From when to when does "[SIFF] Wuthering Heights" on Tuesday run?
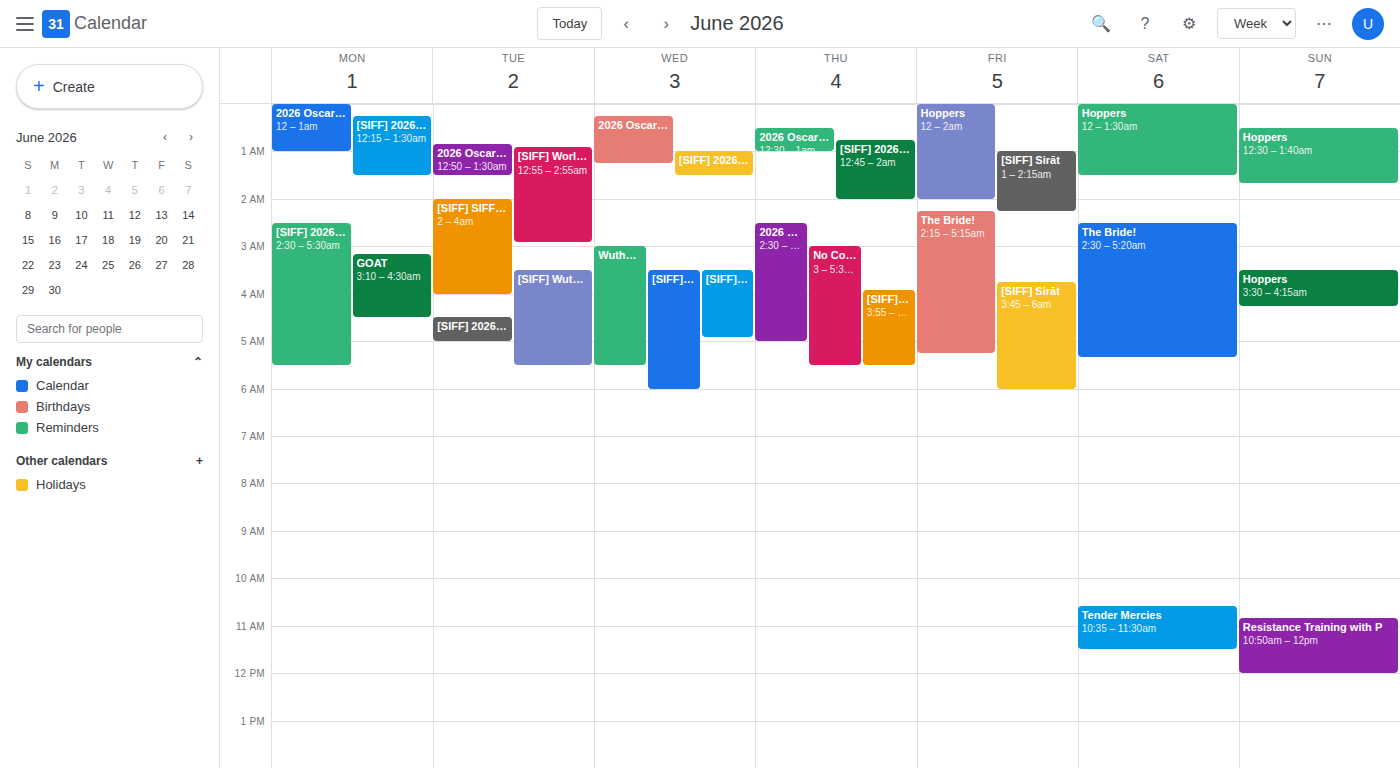
3:30 AM to 5:30 AM